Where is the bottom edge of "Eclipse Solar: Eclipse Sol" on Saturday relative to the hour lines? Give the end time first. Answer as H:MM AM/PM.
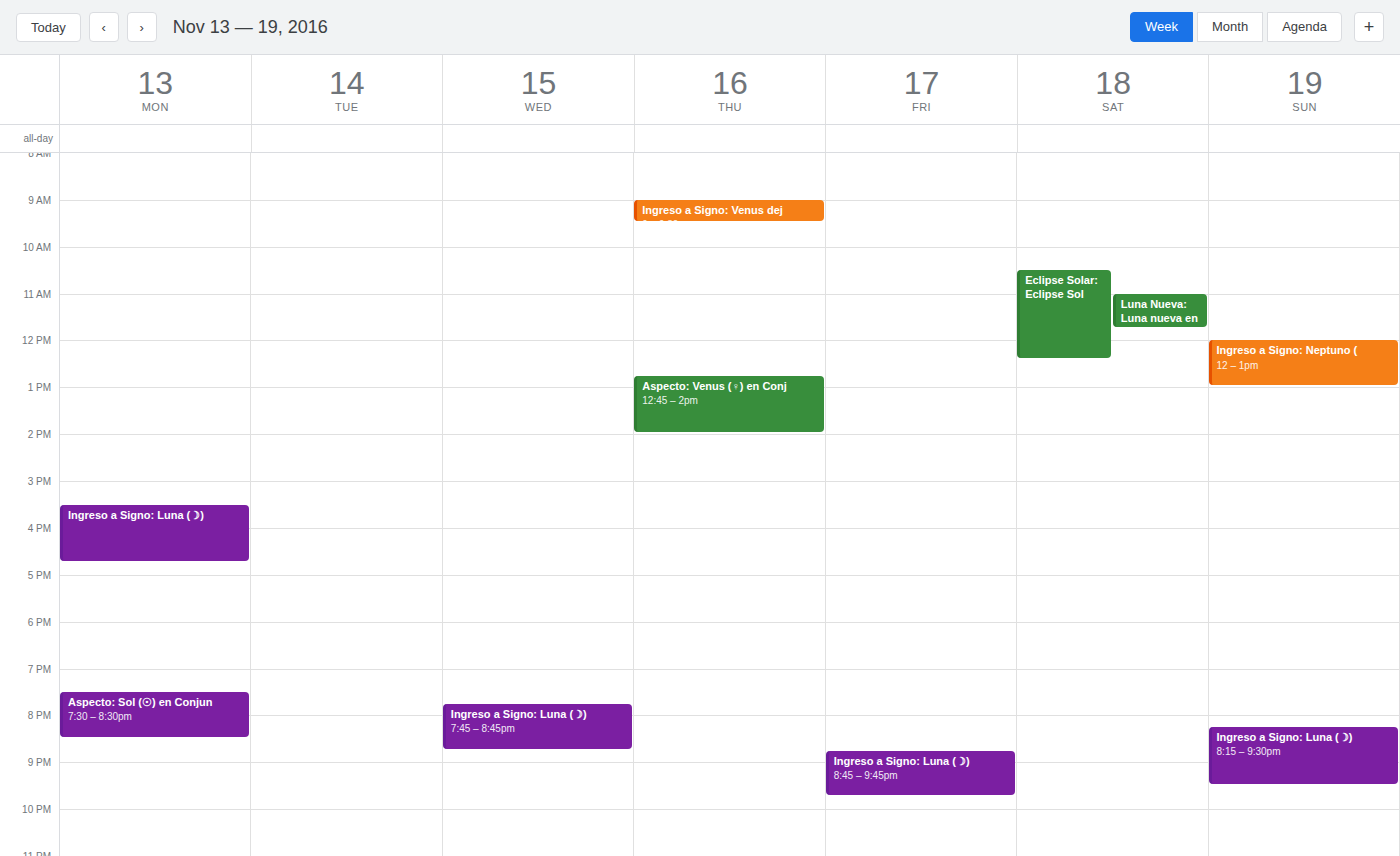
12:25 PM -- neither: 25 minutes below the 12 PM line and 35 minutes above the 1 PM line.